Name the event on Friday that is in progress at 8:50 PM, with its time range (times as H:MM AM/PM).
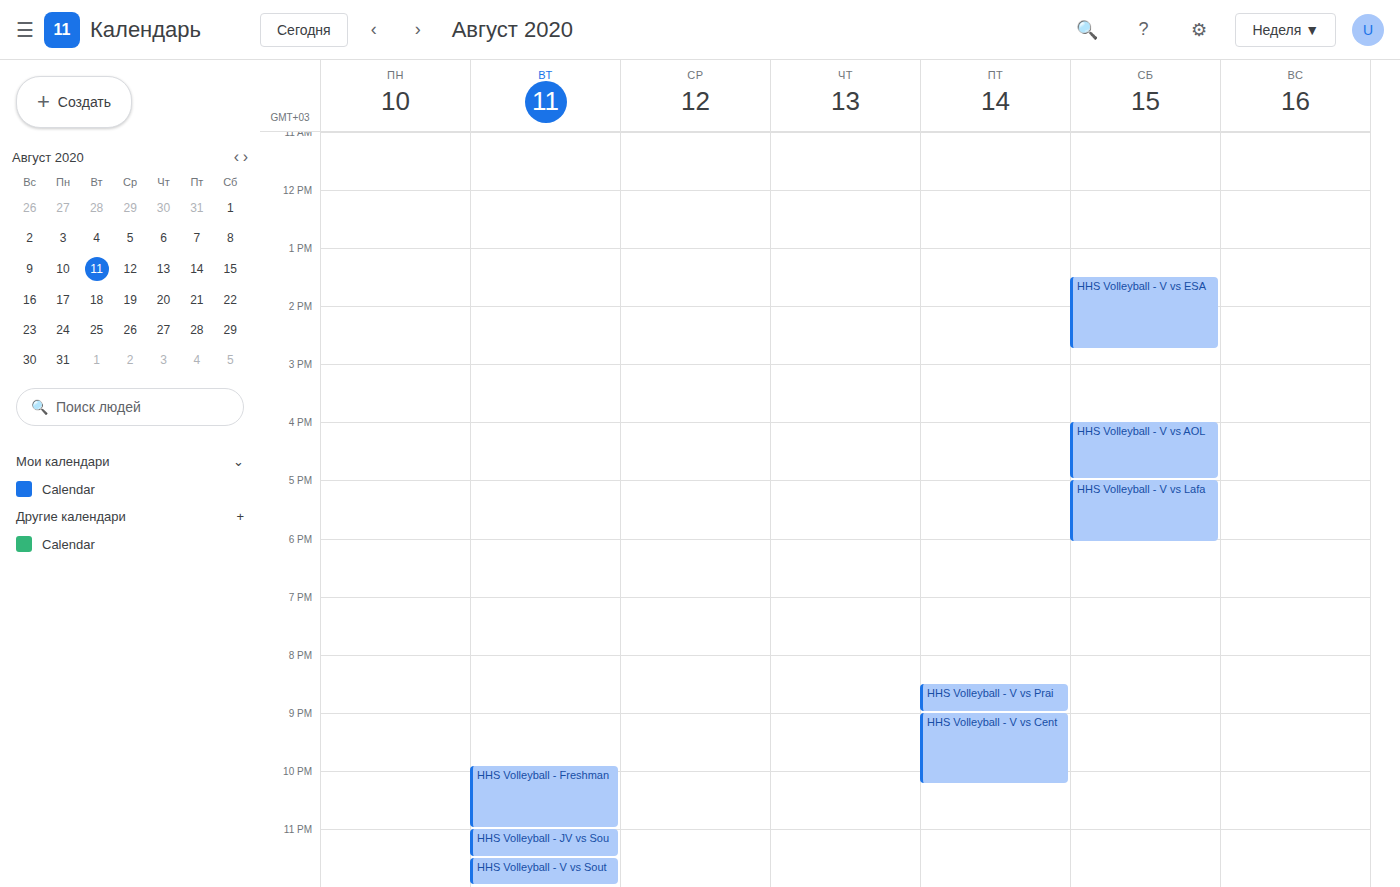
"HHS Volleyball - V vs Prai", 8:30 PM to 9:00 PM